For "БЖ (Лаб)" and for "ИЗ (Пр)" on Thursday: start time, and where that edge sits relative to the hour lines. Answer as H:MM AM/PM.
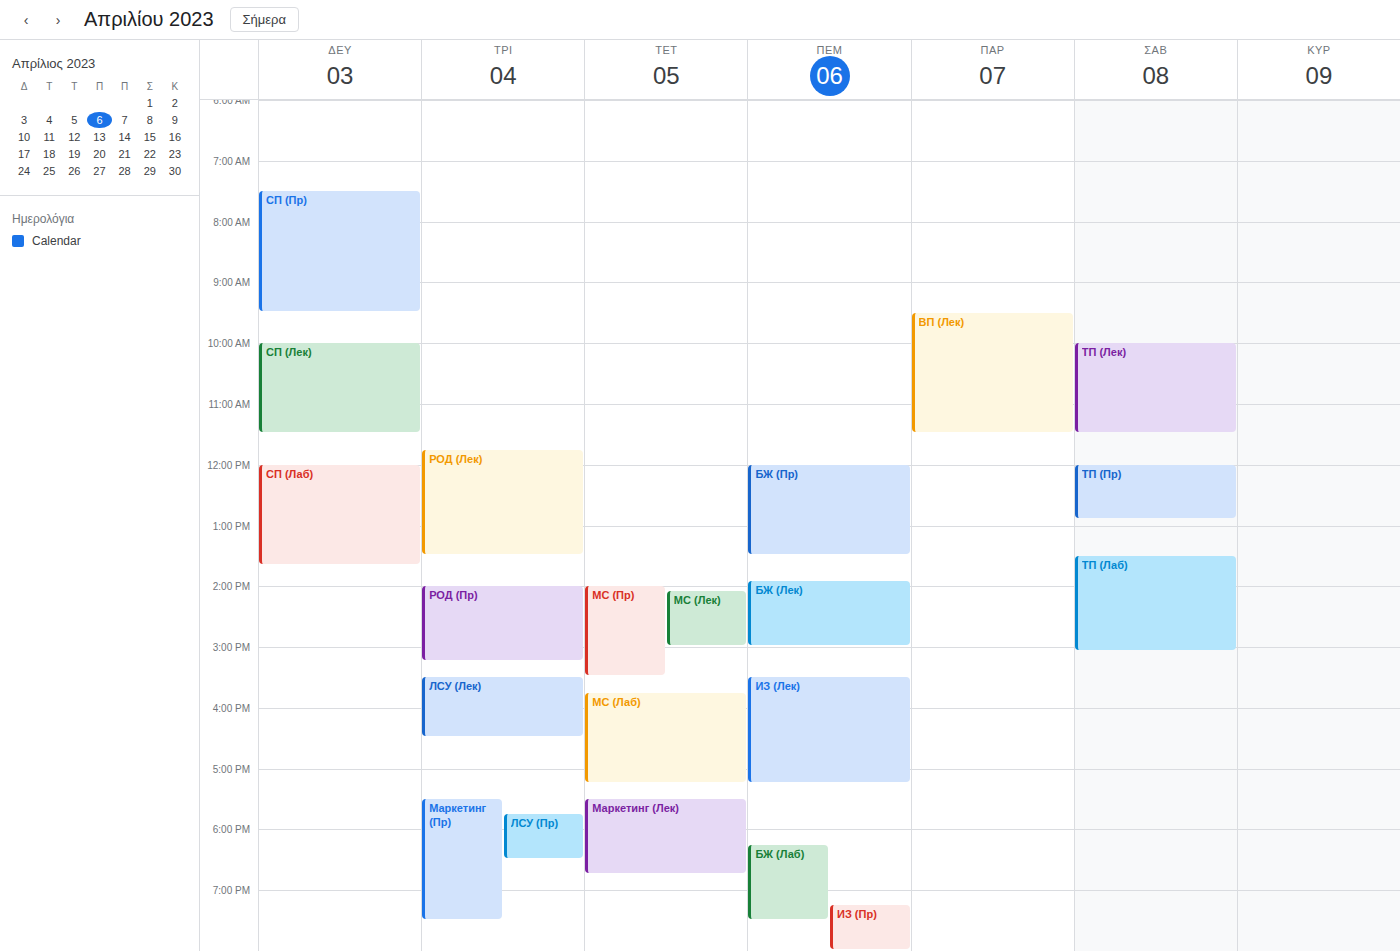
"БЖ (Лаб)": 6:15 PM, neither: a quarter of the way from the 6 PM line to the 7 PM line. "ИЗ (Пр)": 7:15 PM, neither: a quarter of the way from the 7 PM line to the 8 PM line.